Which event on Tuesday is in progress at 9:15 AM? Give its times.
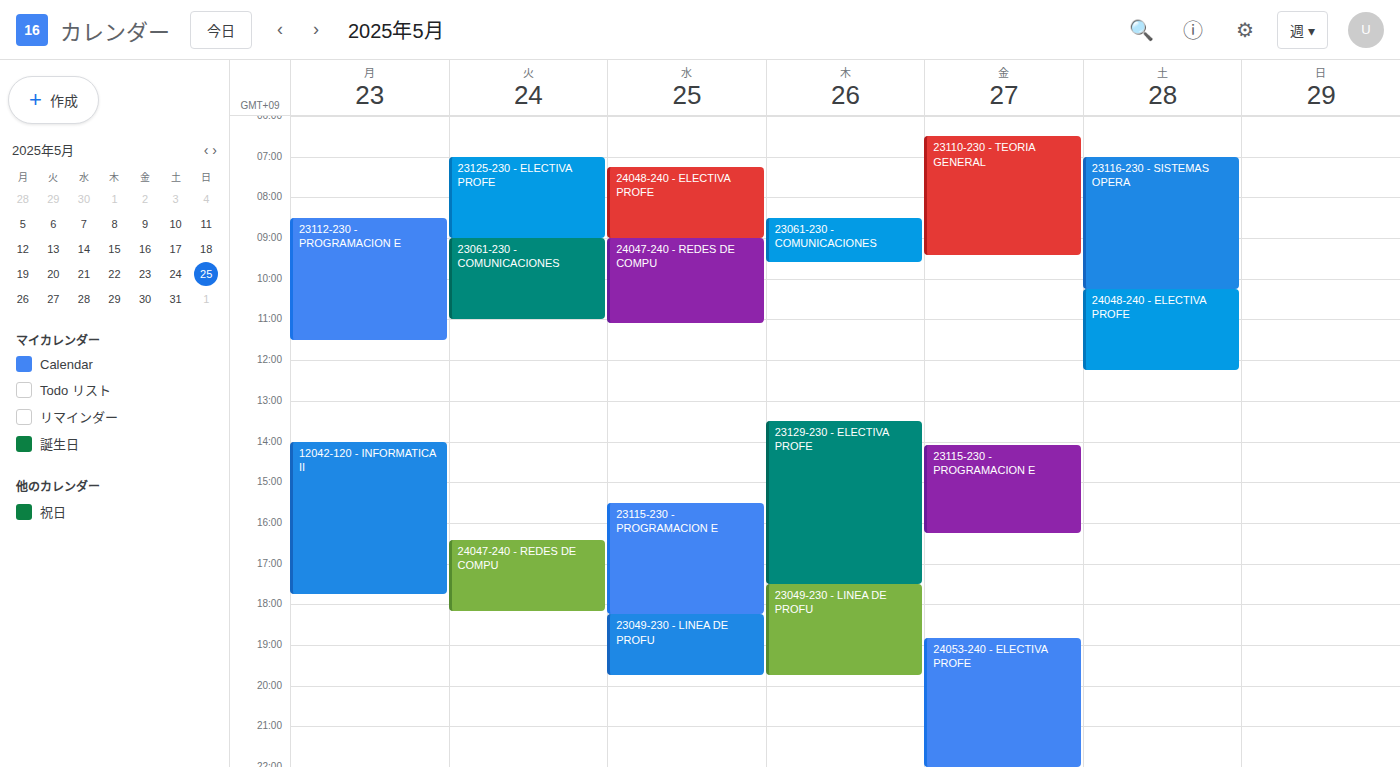
"23061-230 - COMUNICACIONES", 9:00 AM to 11:00 AM